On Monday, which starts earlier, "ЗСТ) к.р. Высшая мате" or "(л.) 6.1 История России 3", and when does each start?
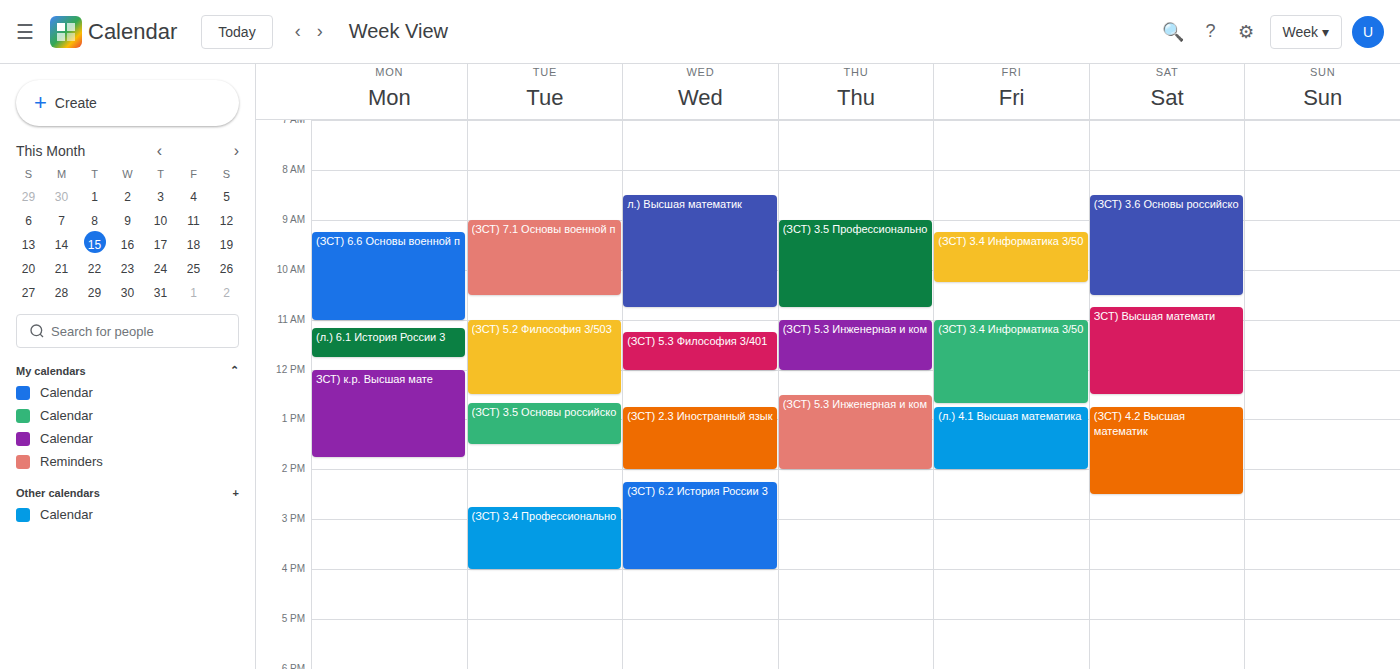
"(л.) 6.1 История России 3" 11:10 AM; "ЗСТ) к.р. Высшая мате" 12:00 PM.